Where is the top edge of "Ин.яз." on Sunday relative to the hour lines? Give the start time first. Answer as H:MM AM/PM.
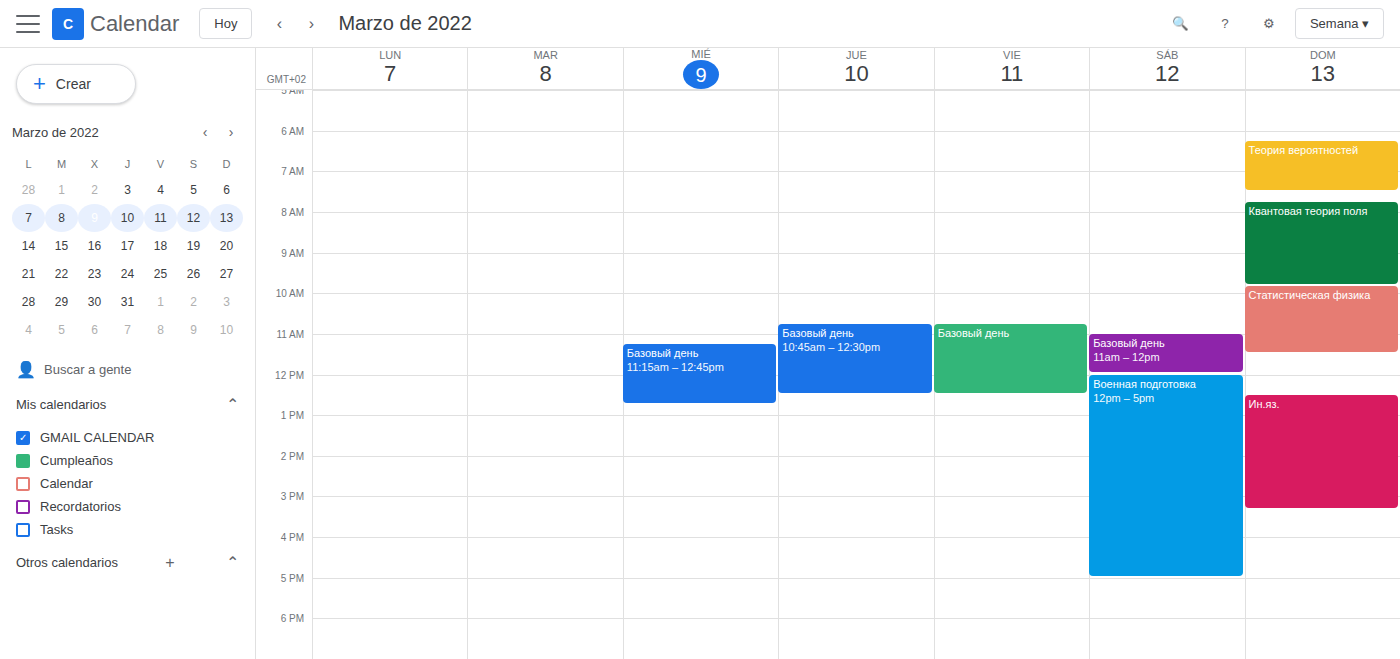
12:30 PM -- halfway between the 12 PM and 1 PM lines.